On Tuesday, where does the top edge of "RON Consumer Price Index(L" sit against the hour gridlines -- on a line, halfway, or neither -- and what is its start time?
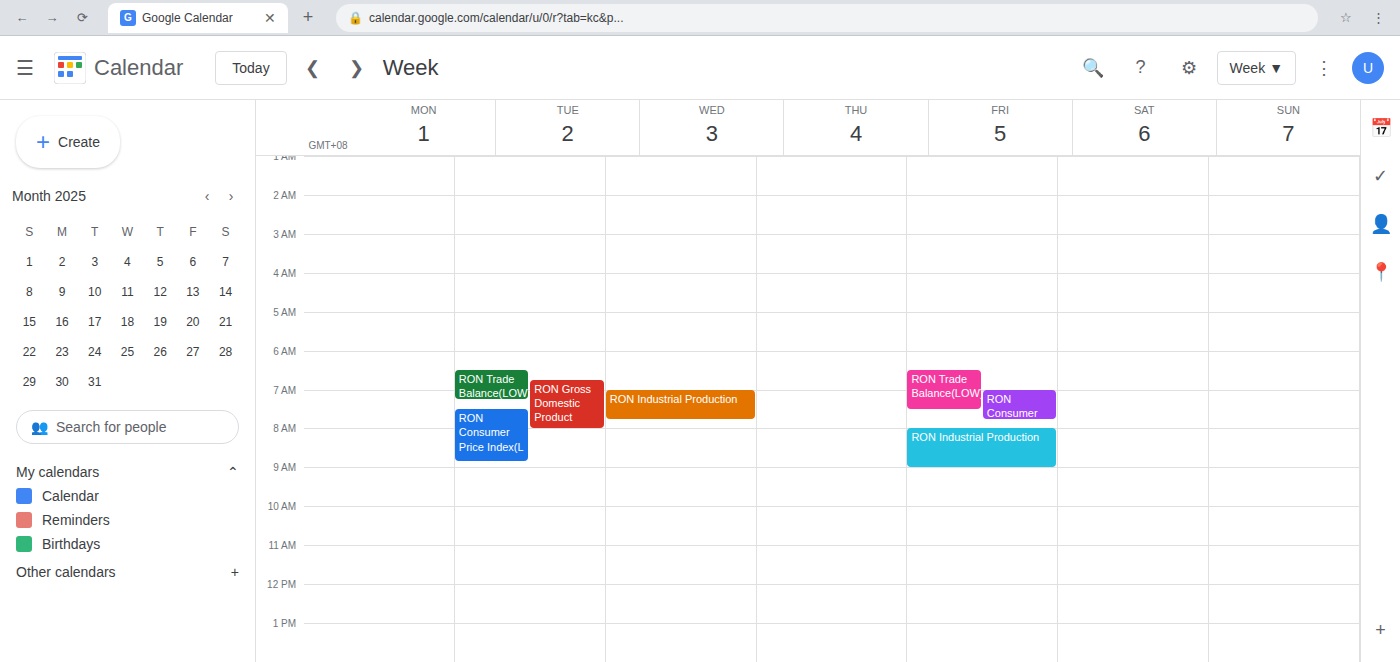
7:30 AM -- halfway between the 7 AM and 8 AM lines.